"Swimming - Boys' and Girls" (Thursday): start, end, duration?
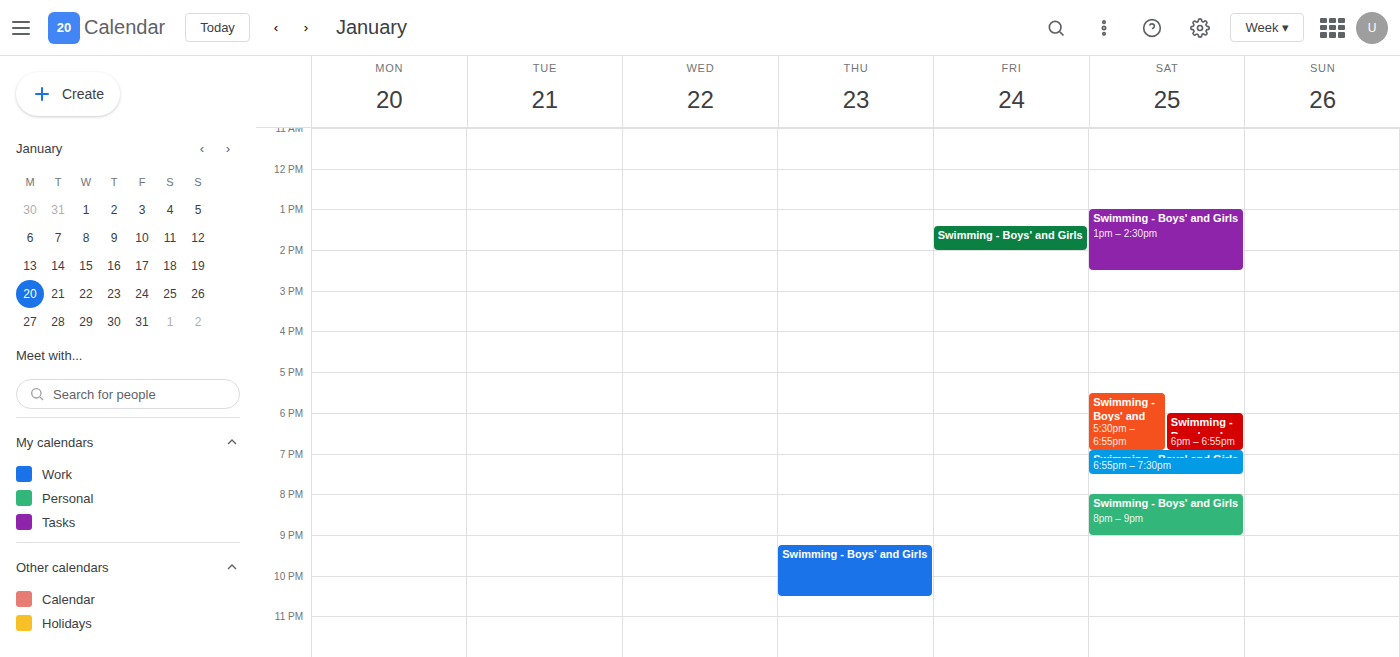
21:15 to 22:30, 1 hour 15 minutes